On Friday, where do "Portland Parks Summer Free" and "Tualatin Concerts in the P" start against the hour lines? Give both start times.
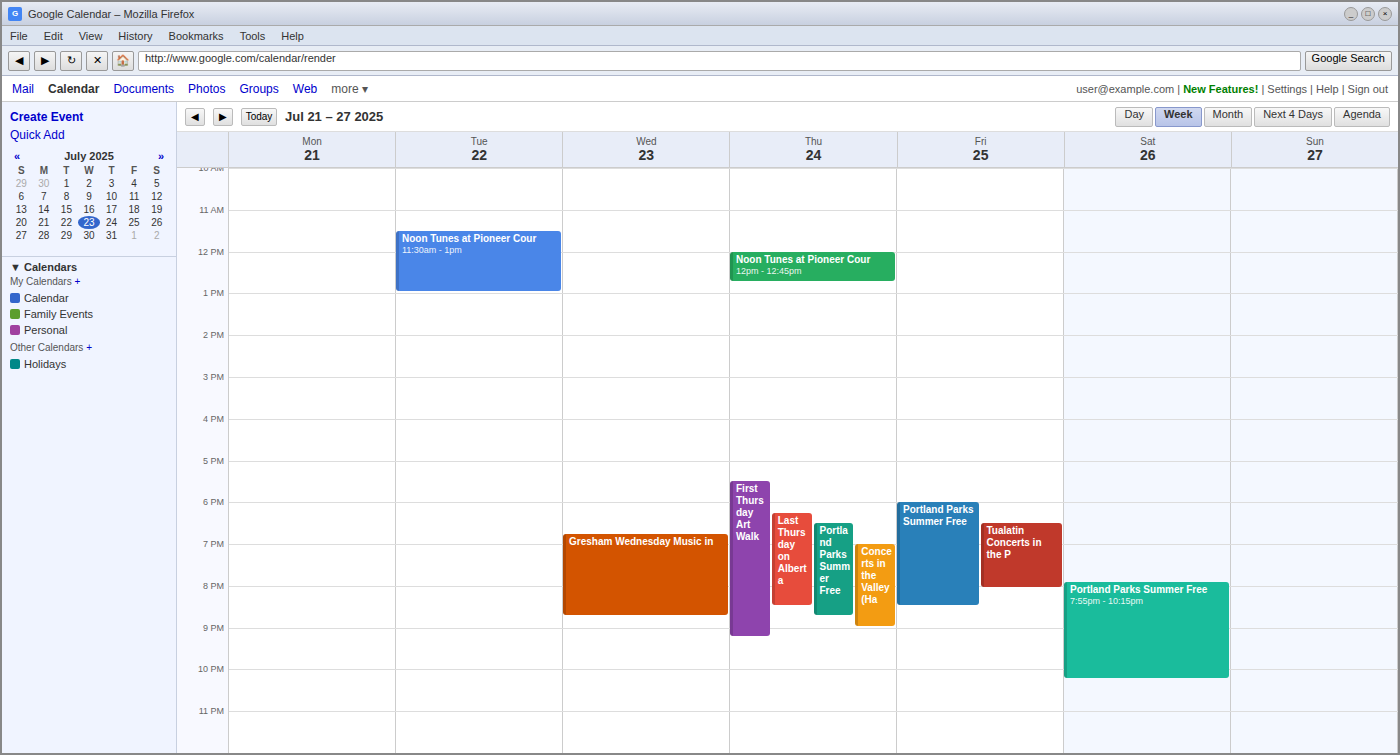
"Portland Parks Summer Free": 6:00 PM, exactly on the 6 PM line. "Tualatin Concerts in the P": 6:30 PM, halfway between the 6 PM and 7 PM lines.